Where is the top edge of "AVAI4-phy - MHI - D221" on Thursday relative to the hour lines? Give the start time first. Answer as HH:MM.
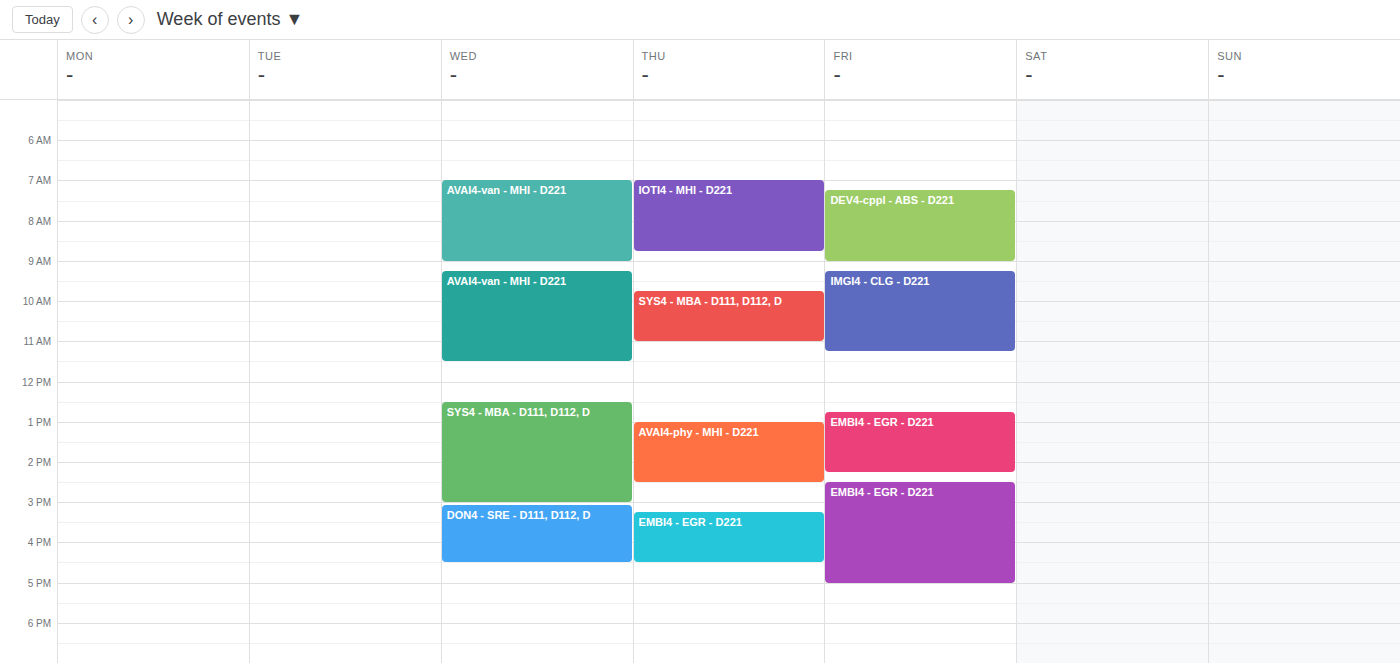
13:00 -- exactly on the 13:00 line.